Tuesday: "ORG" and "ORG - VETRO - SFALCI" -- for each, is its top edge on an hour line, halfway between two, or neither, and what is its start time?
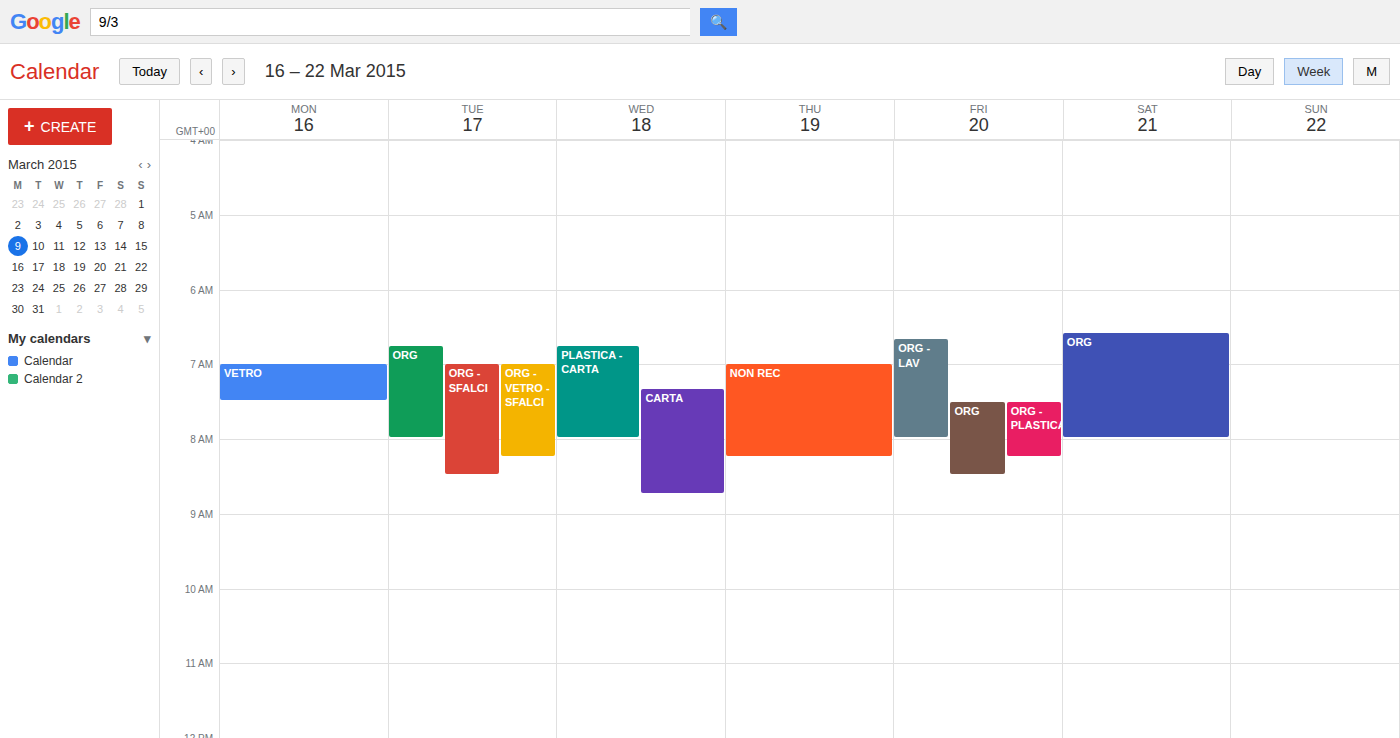
"ORG": 6:45 AM, neither: three quarters of the way from the 6 AM line to the 7 AM line. "ORG - VETRO - SFALCI": 7:00 AM, exactly on the 7 AM line.